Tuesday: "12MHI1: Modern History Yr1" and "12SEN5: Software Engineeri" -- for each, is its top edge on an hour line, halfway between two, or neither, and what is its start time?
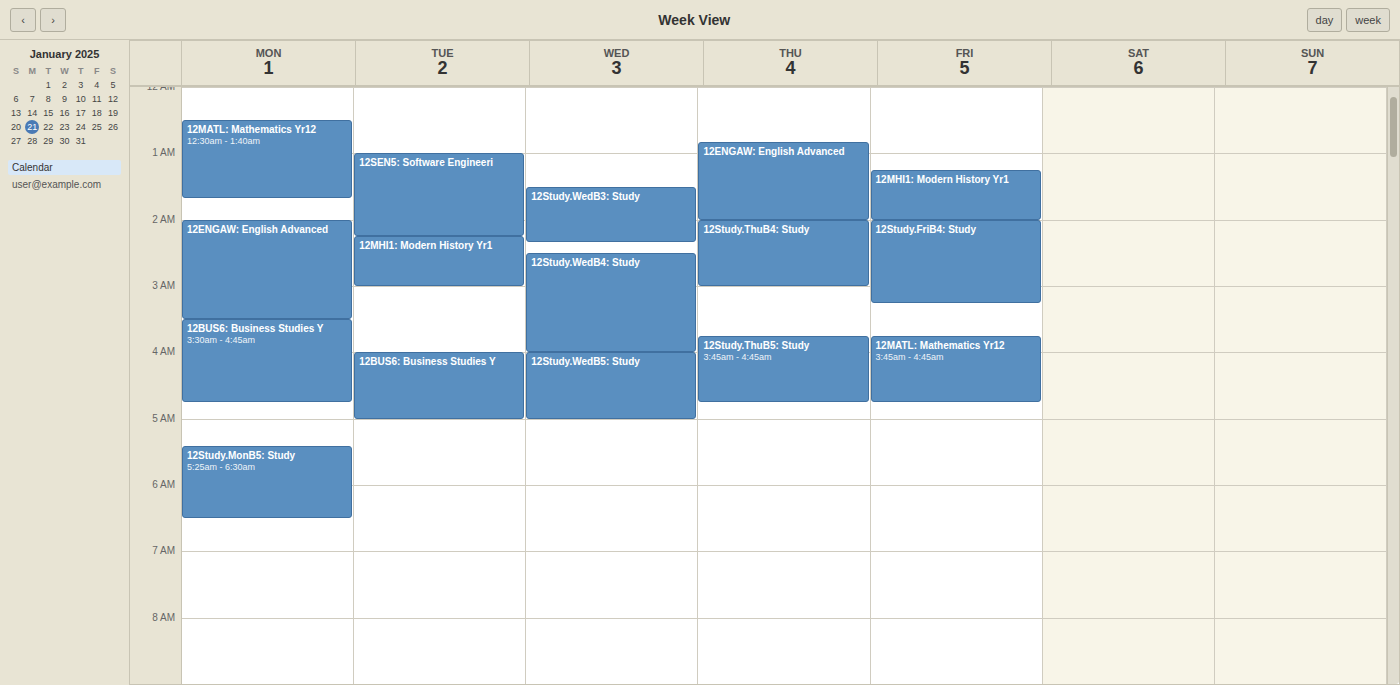
"12MHI1: Modern History Yr1": 2:15 AM, neither: a quarter of the way from the 2 AM line to the 3 AM line. "12SEN5: Software Engineeri": 1:00 AM, exactly on the 1 AM line.